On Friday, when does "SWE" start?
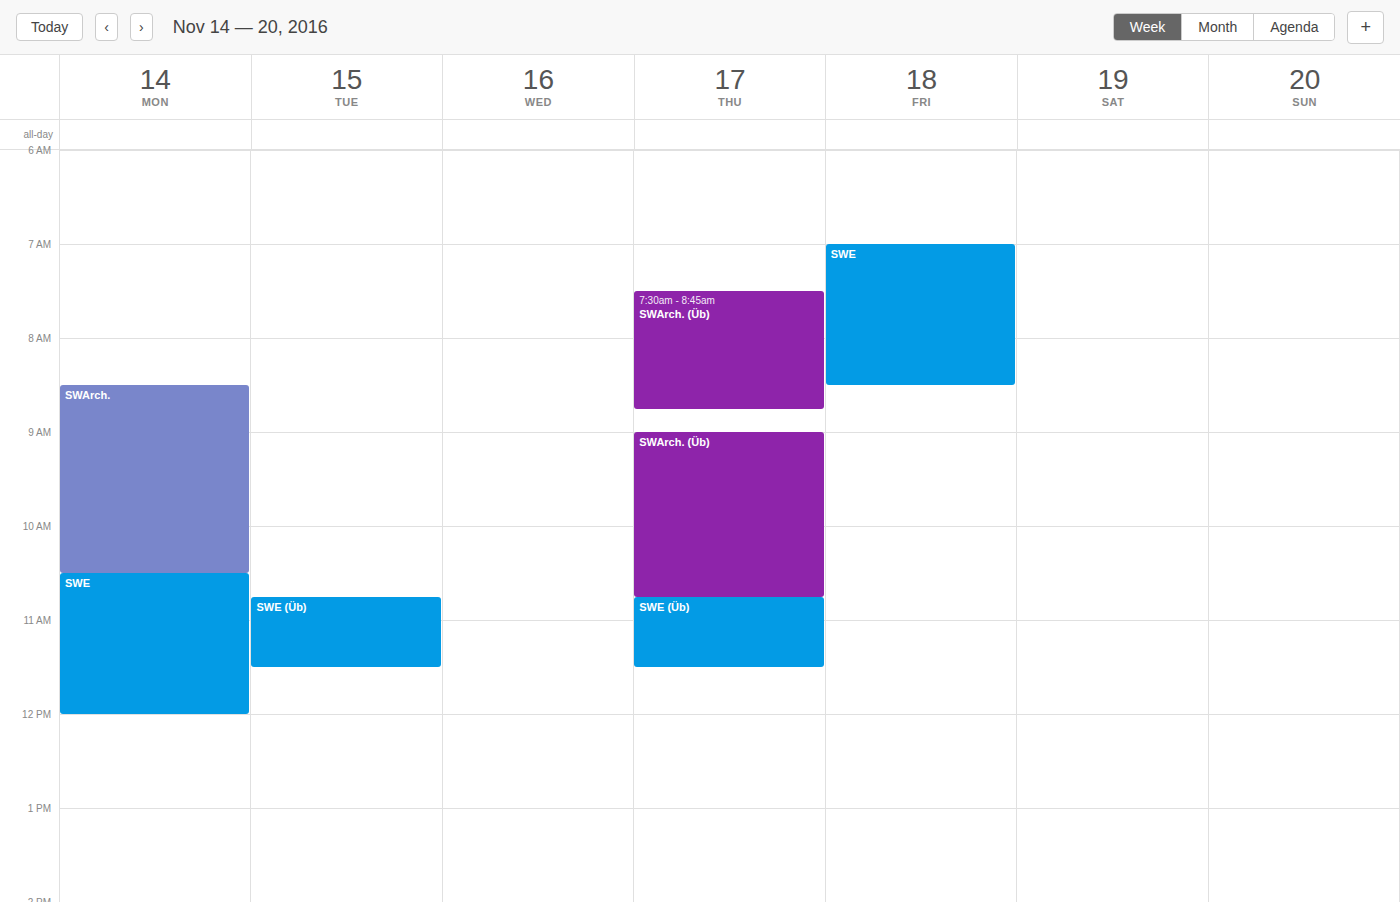
7:00 AM